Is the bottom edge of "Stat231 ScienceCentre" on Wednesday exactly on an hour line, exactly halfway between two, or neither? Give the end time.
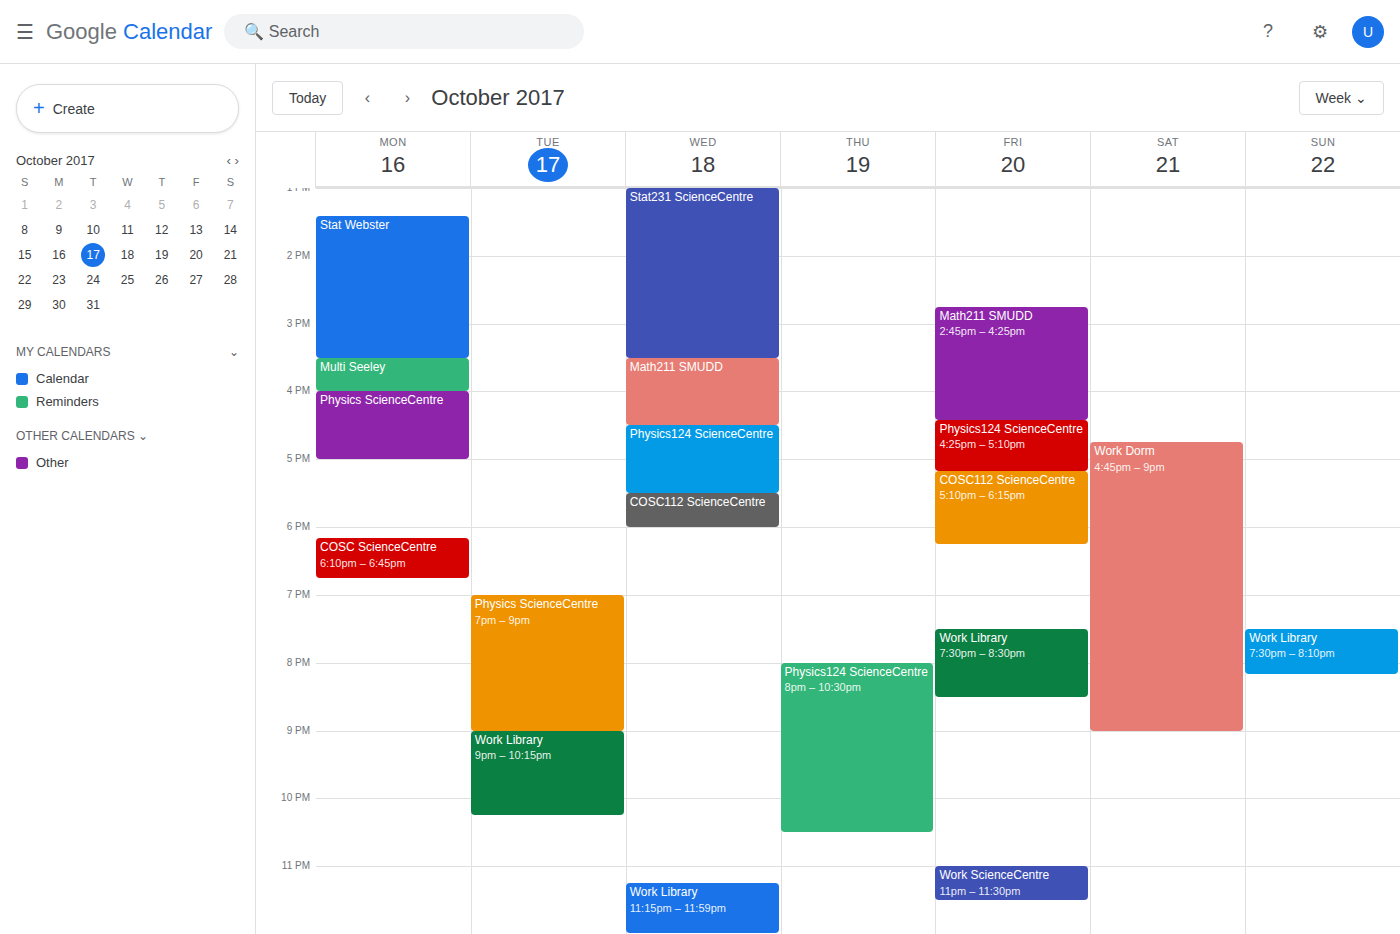
3:30 PM -- halfway between the 3 PM and 4 PM lines.